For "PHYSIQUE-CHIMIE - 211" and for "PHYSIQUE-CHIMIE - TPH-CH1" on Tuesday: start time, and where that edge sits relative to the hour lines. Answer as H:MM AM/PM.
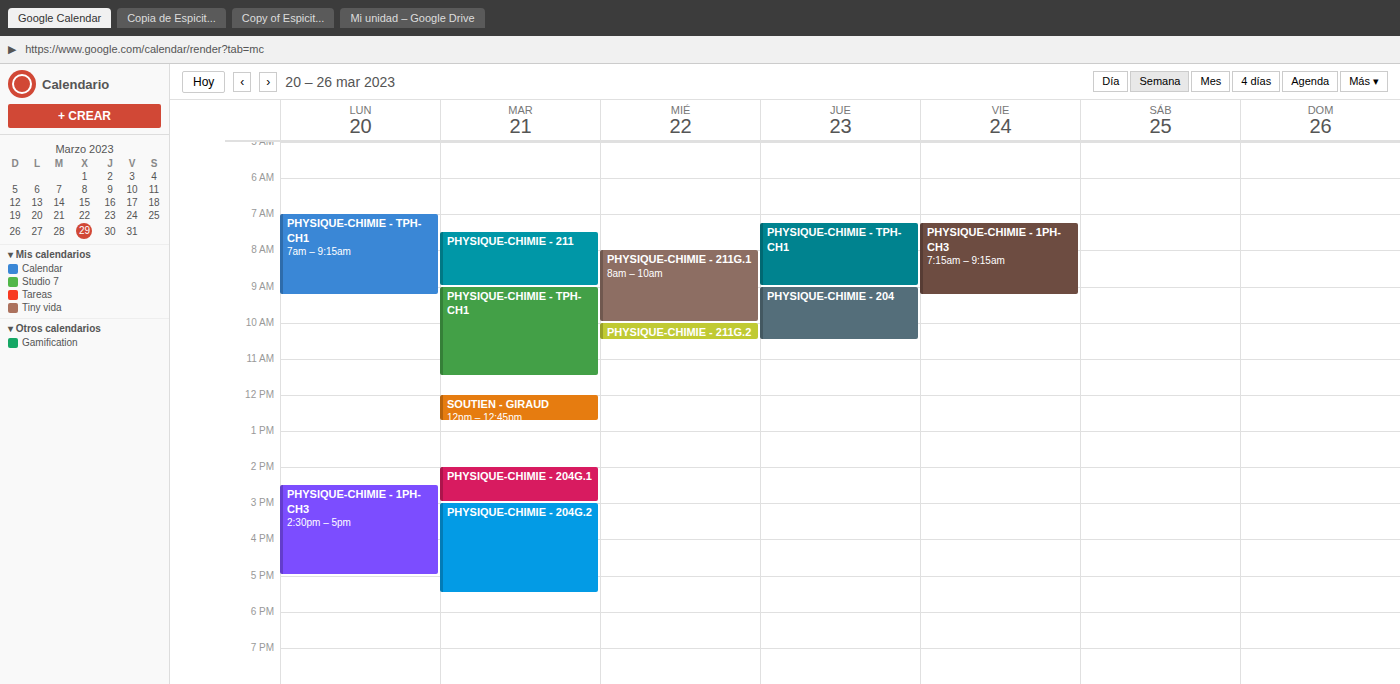
"PHYSIQUE-CHIMIE - 211": 7:30 AM, halfway between the 7 AM and 8 AM lines. "PHYSIQUE-CHIMIE - TPH-CH1": 9:00 AM, exactly on the 9 AM line.